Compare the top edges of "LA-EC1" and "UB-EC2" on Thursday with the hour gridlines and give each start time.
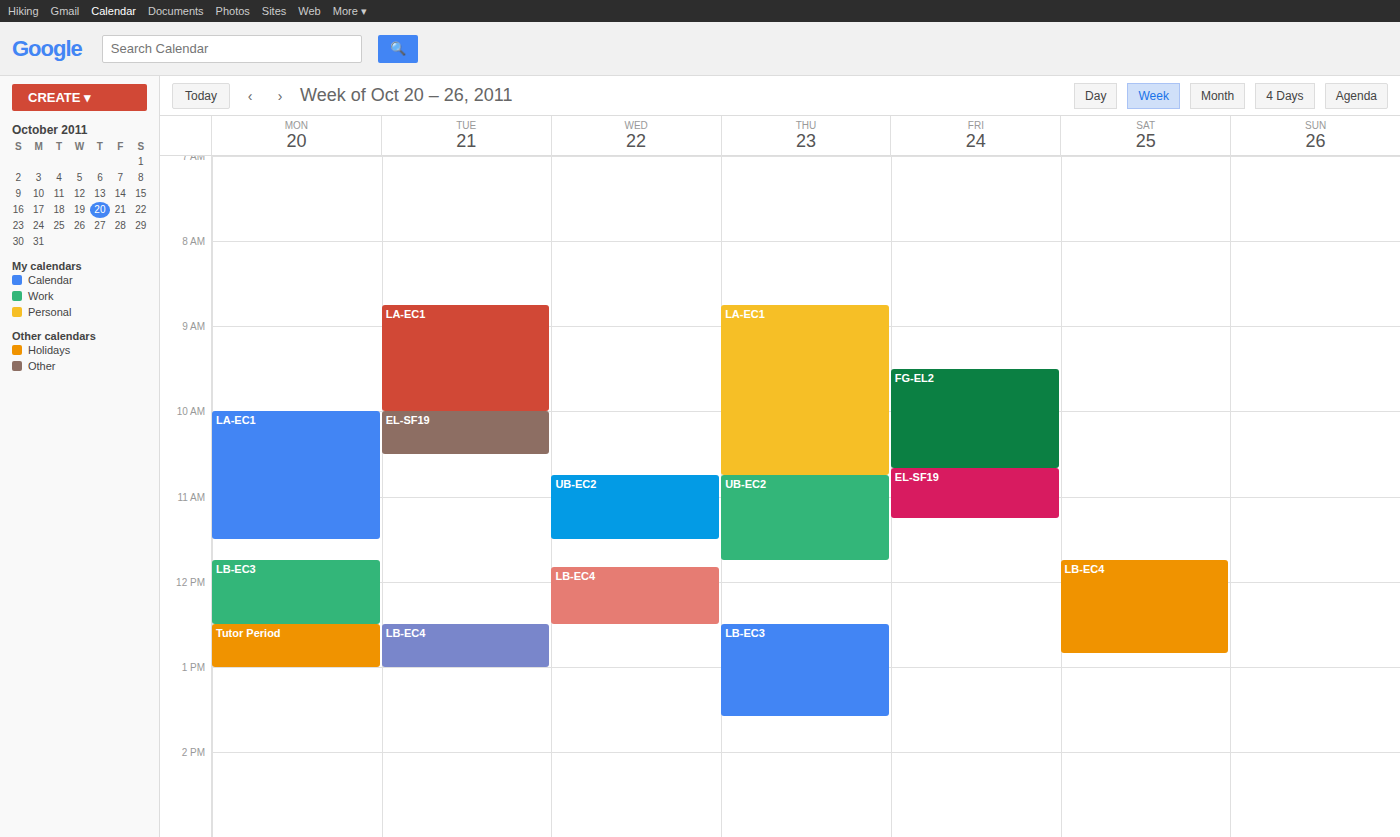
"LA-EC1": 8:45 AM, neither: three quarters of the way from the 8 AM line to the 9 AM line. "UB-EC2": 10:45 AM, neither: three quarters of the way from the 10 AM line to the 11 AM line.